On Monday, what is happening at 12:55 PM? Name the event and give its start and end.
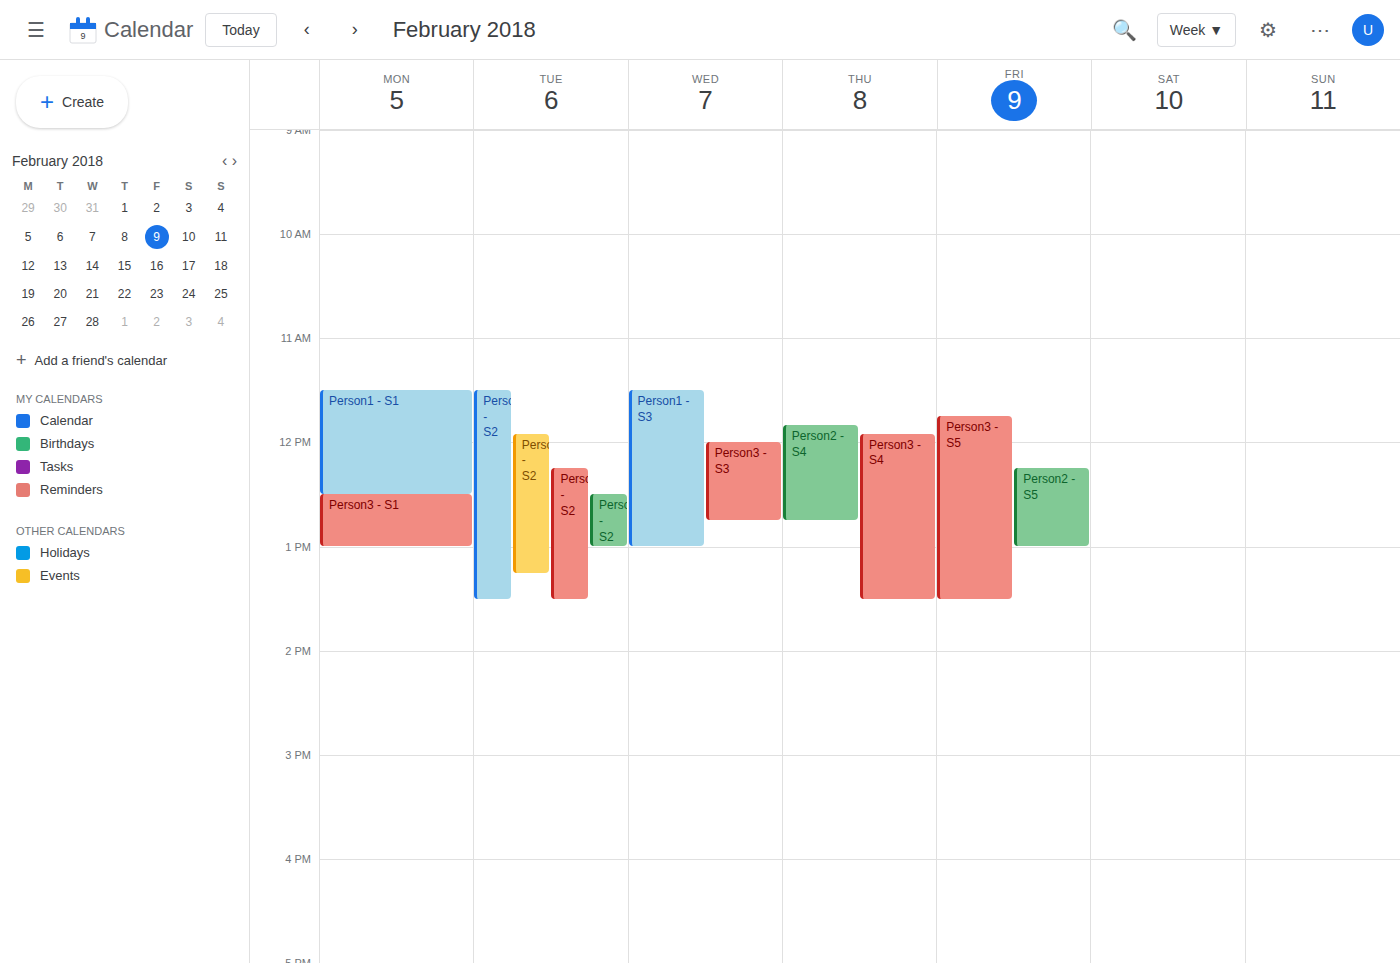
"Person3 - S1", 12:30 PM to 1:00 PM